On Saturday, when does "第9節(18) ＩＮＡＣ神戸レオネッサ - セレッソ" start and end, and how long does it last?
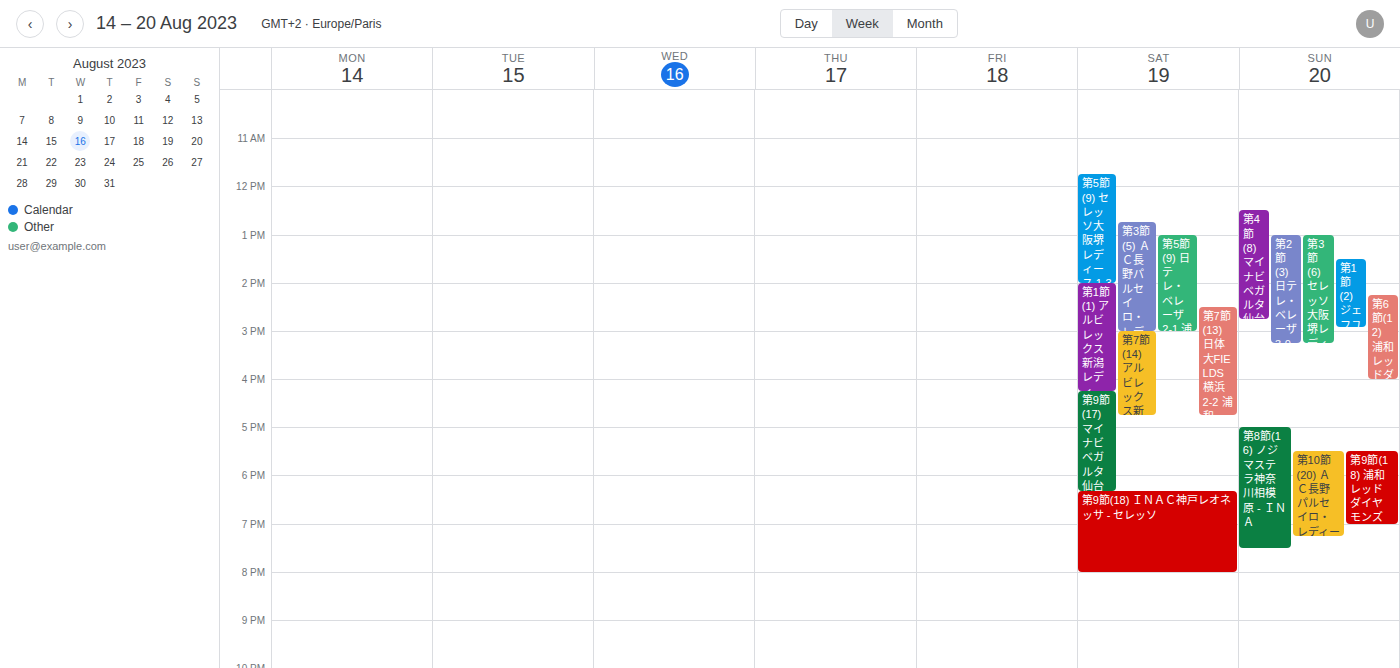
6:20 PM to 8:00 PM, 1 hour 40 minutes